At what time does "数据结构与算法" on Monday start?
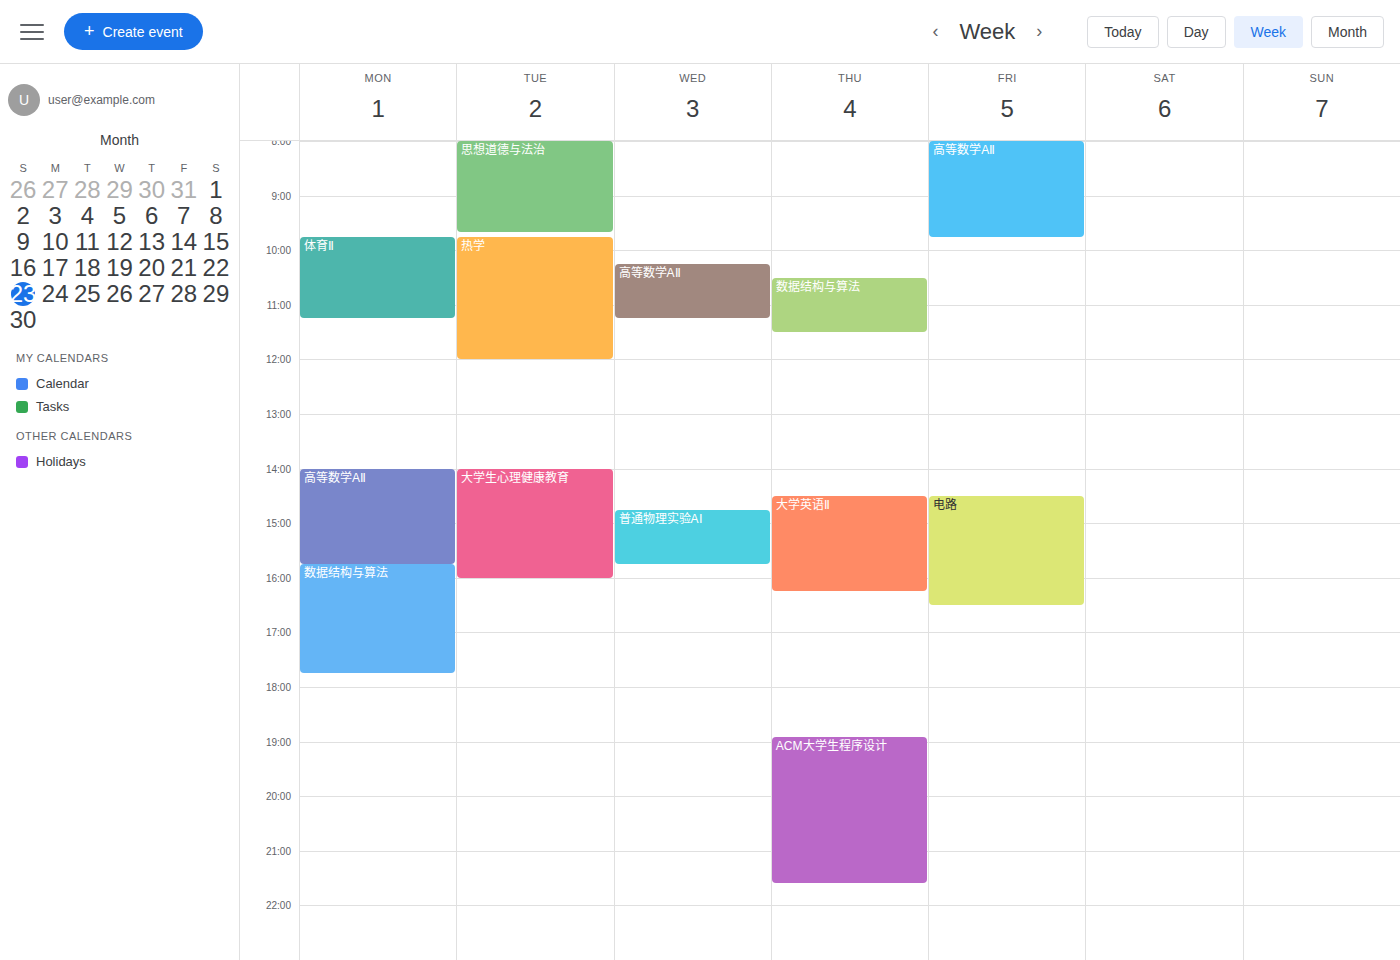
3:45 PM